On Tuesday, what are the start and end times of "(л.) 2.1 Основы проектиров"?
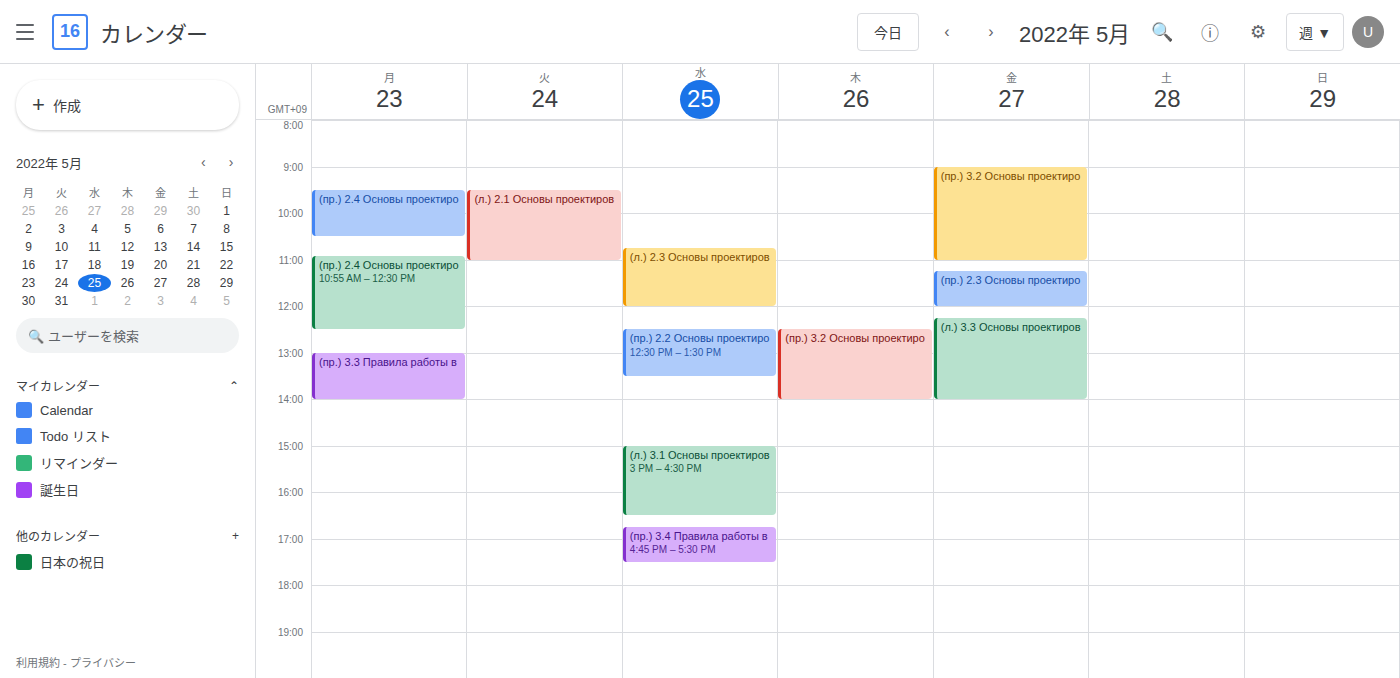
9:30 AM to 11:00 AM